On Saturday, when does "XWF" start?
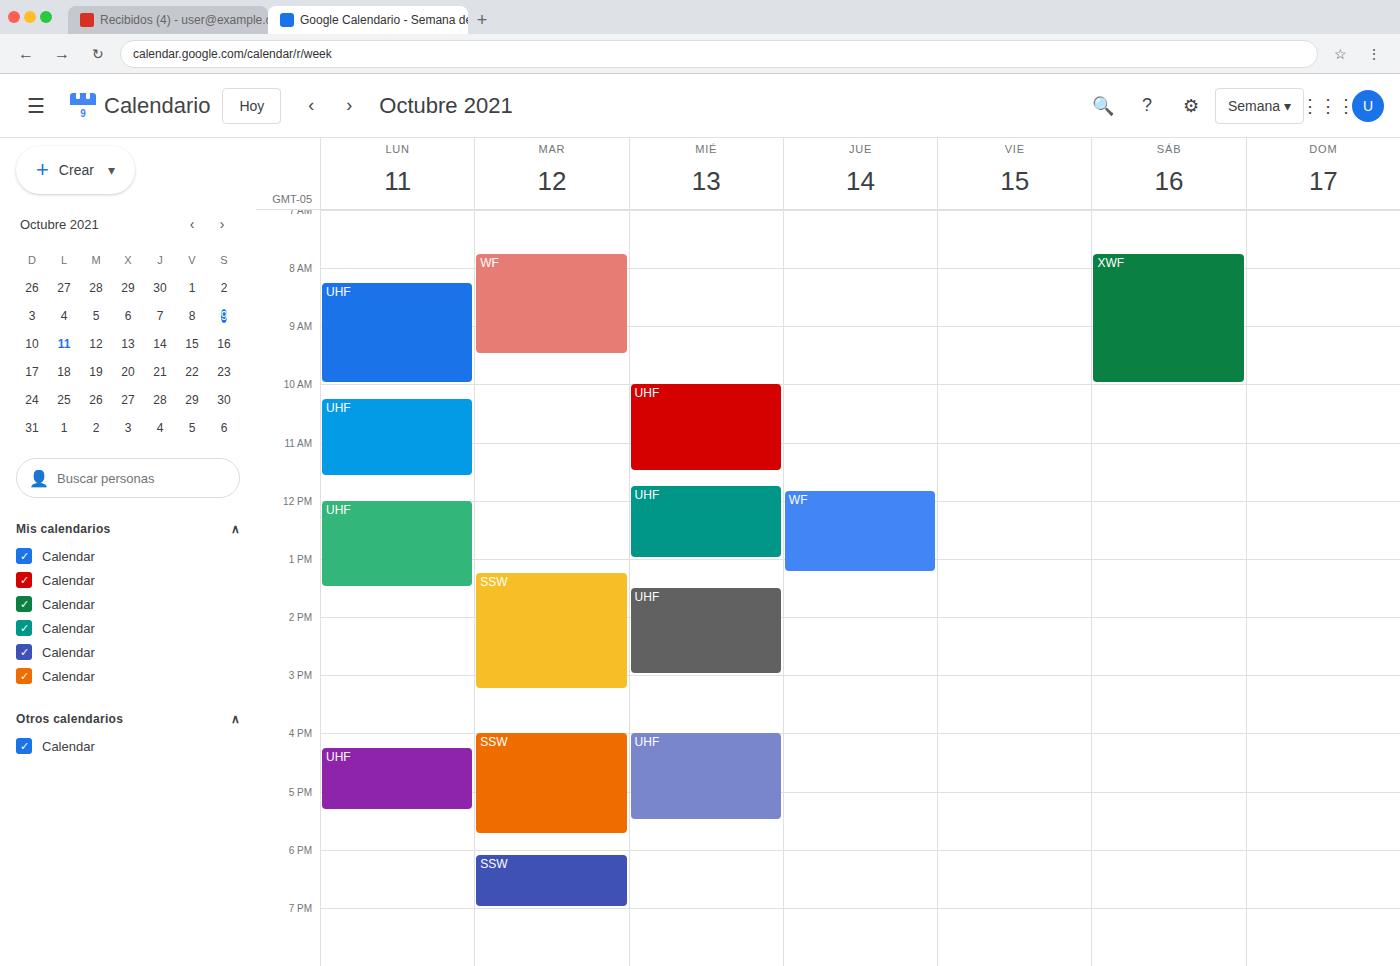
7:45 AM